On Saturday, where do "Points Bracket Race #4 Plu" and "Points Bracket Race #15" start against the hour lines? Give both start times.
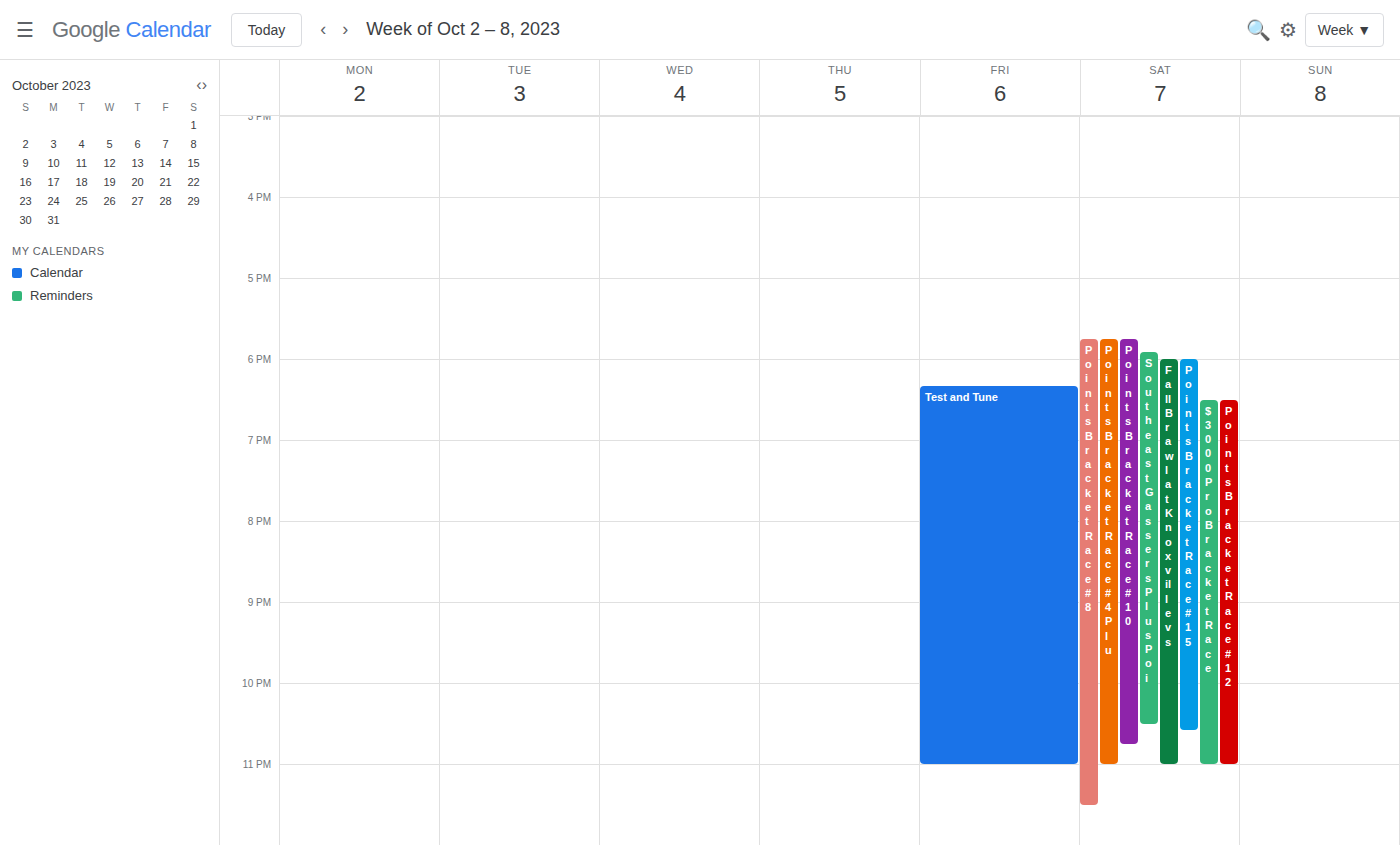
"Points Bracket Race #4 Plu": 5:45 PM, neither: three quarters of the way from the 5 PM line to the 6 PM line. "Points Bracket Race #15": 6:00 PM, exactly on the 6 PM line.